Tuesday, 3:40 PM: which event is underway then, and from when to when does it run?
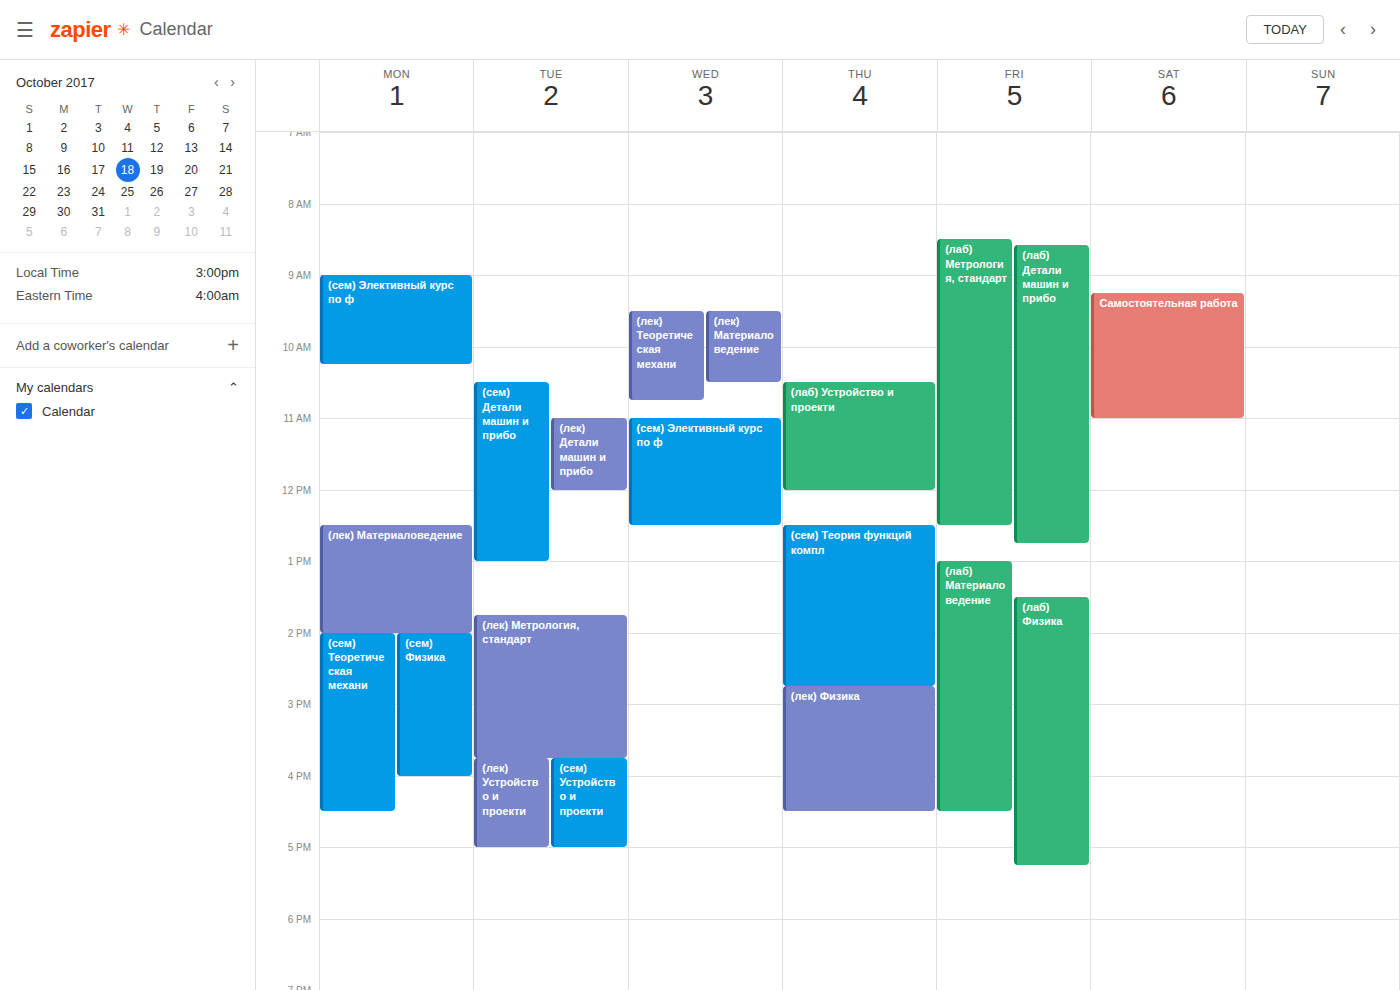
"(лек) Метрология, стандарт", 1:45 PM to 3:45 PM